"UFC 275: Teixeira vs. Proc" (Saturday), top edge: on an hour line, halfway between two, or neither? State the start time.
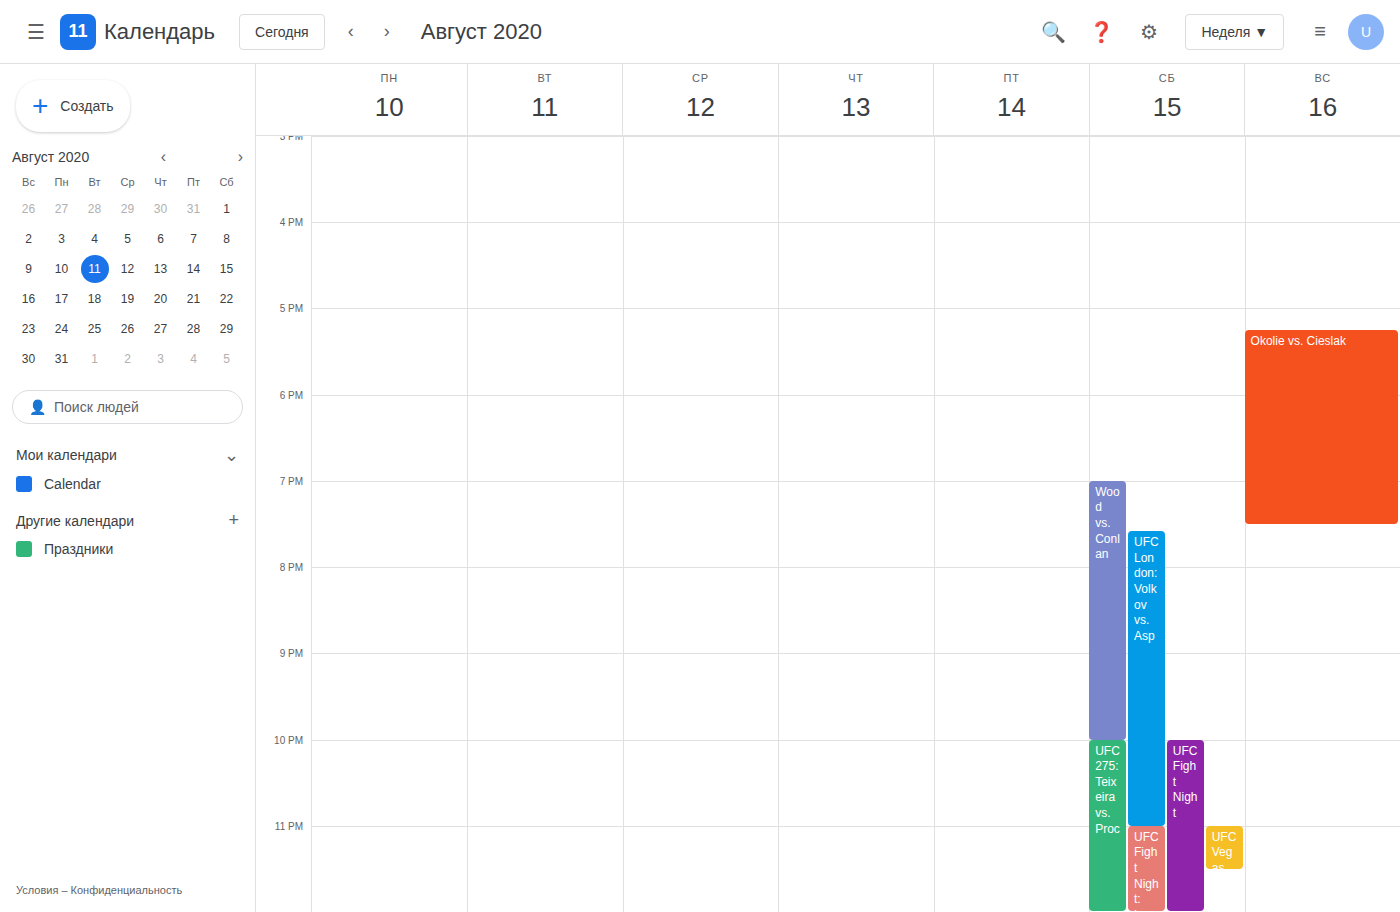
10:00 PM -- exactly on the 10 PM line.